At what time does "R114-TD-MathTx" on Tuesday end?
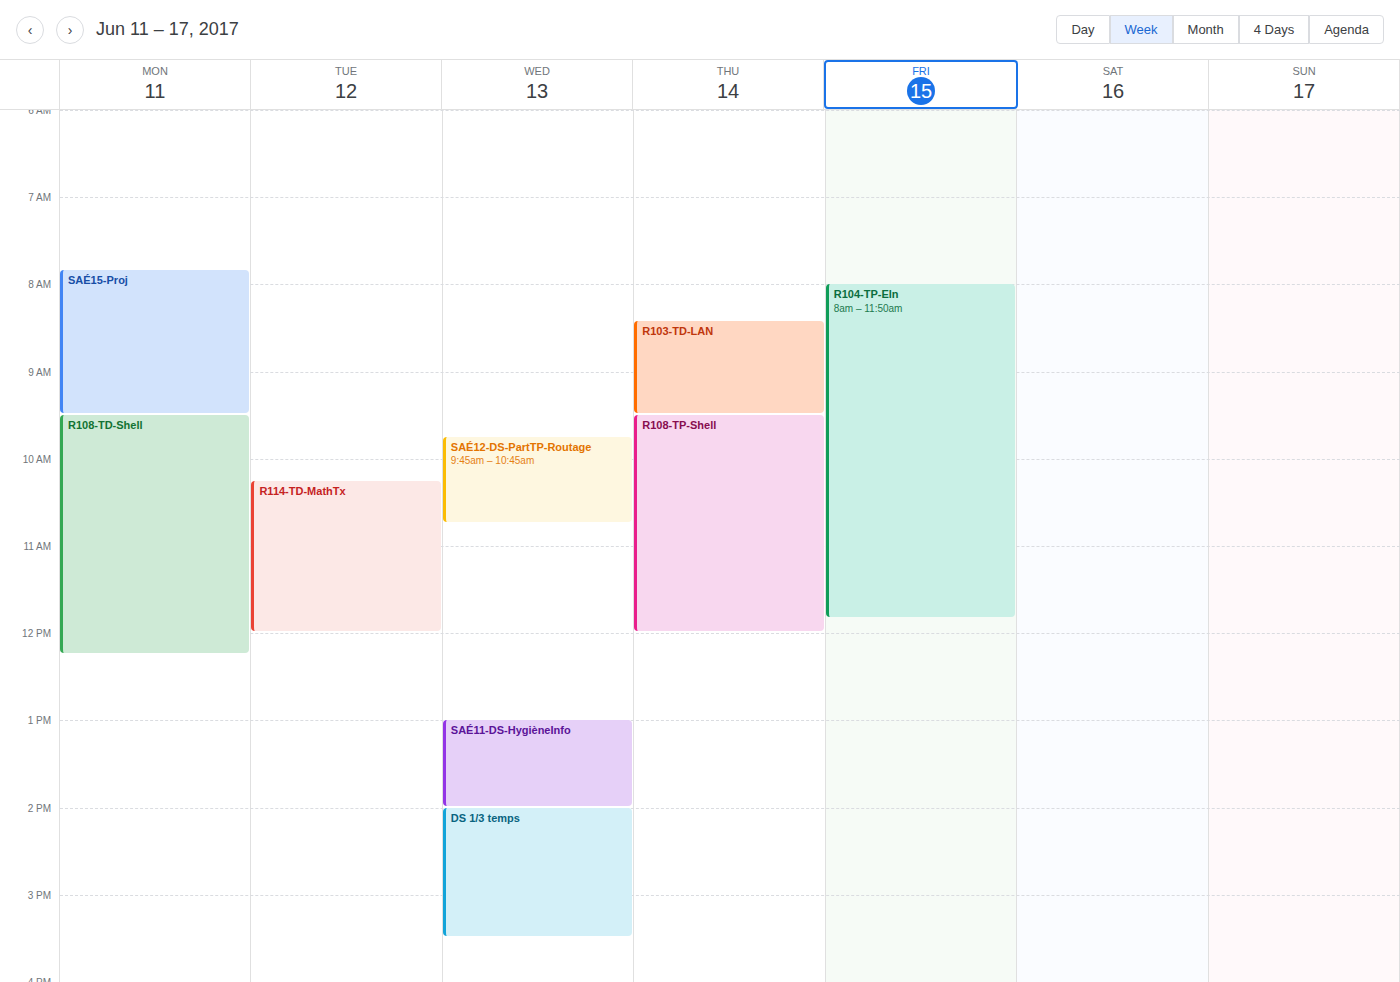
12:00 PM